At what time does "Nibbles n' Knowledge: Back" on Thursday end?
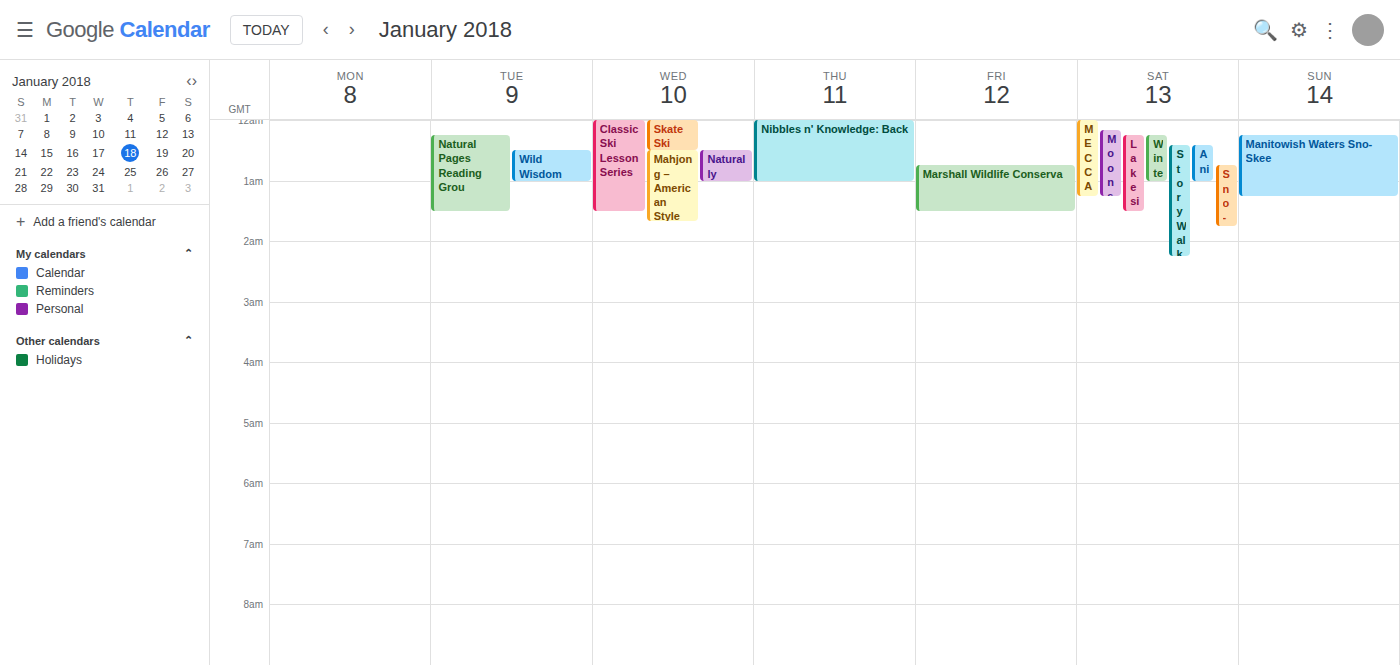
01:00